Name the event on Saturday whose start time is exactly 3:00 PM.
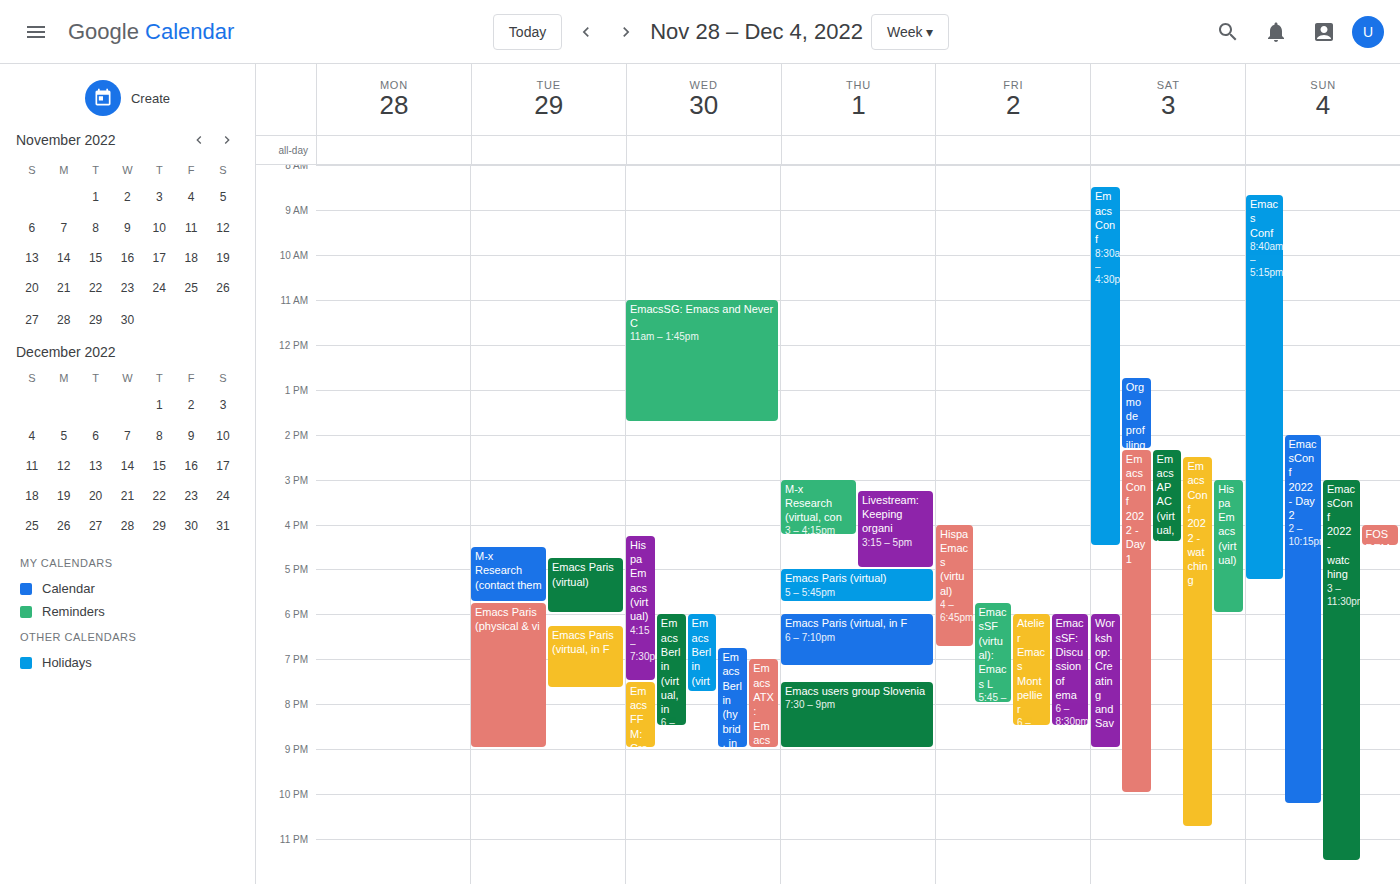
"Hispa Emacs (virtual)"